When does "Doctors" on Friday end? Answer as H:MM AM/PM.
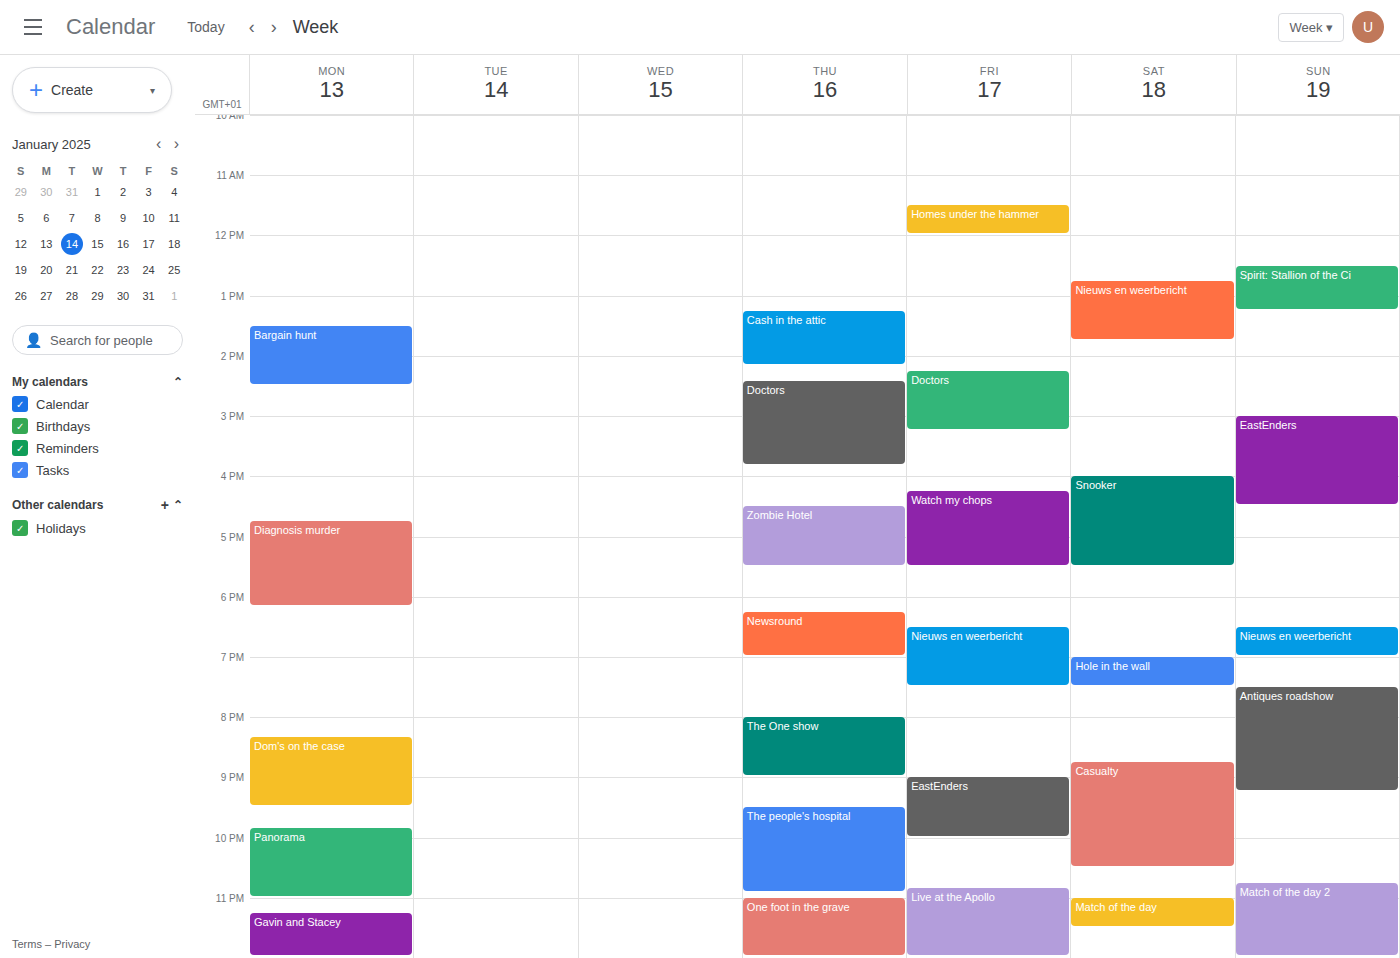
3:15 PM